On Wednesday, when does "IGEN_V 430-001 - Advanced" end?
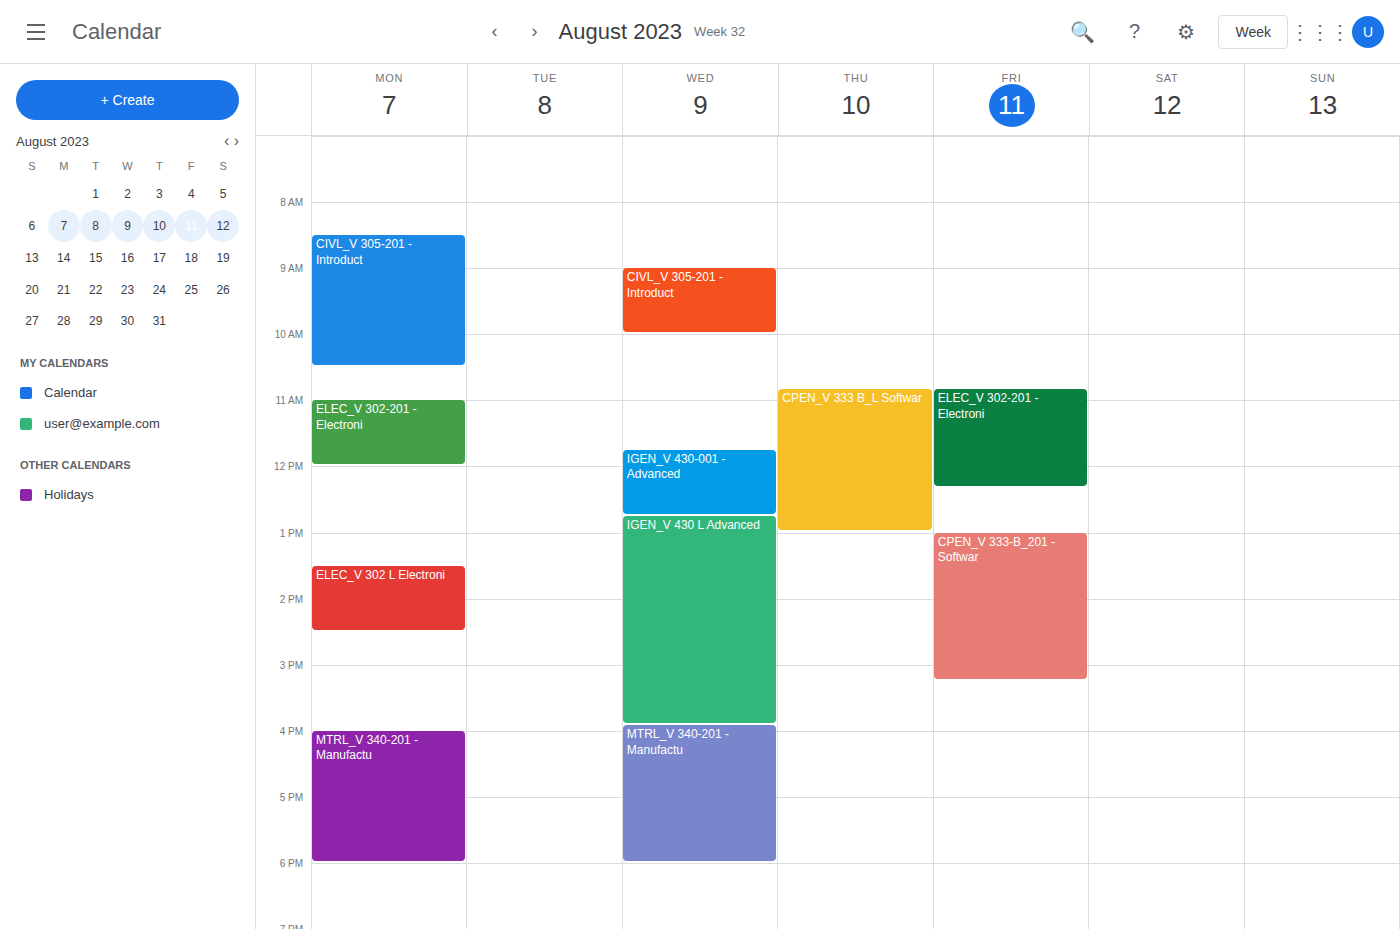
12:45 PM